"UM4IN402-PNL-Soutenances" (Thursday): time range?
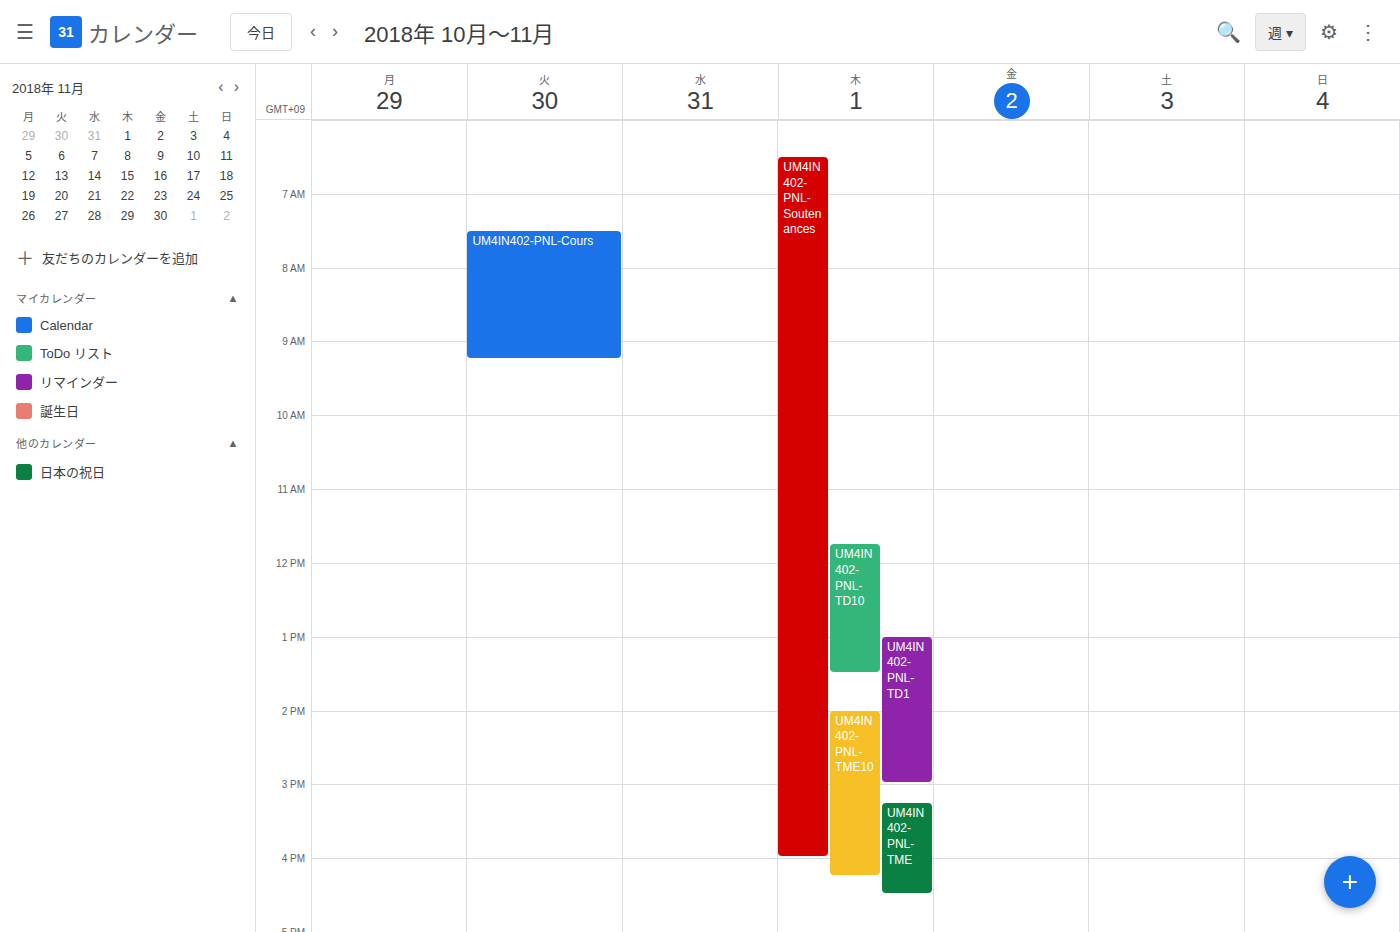
06:30 to 16:00